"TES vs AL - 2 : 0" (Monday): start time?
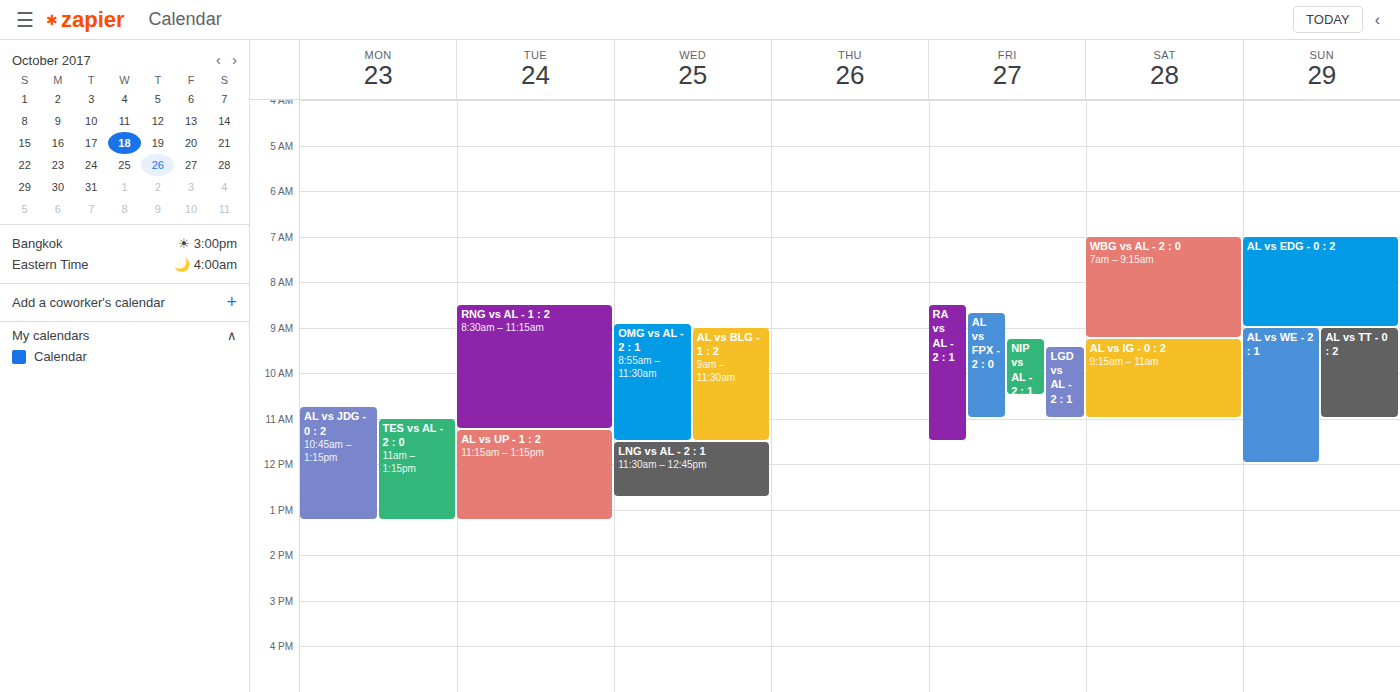
11:00 AM